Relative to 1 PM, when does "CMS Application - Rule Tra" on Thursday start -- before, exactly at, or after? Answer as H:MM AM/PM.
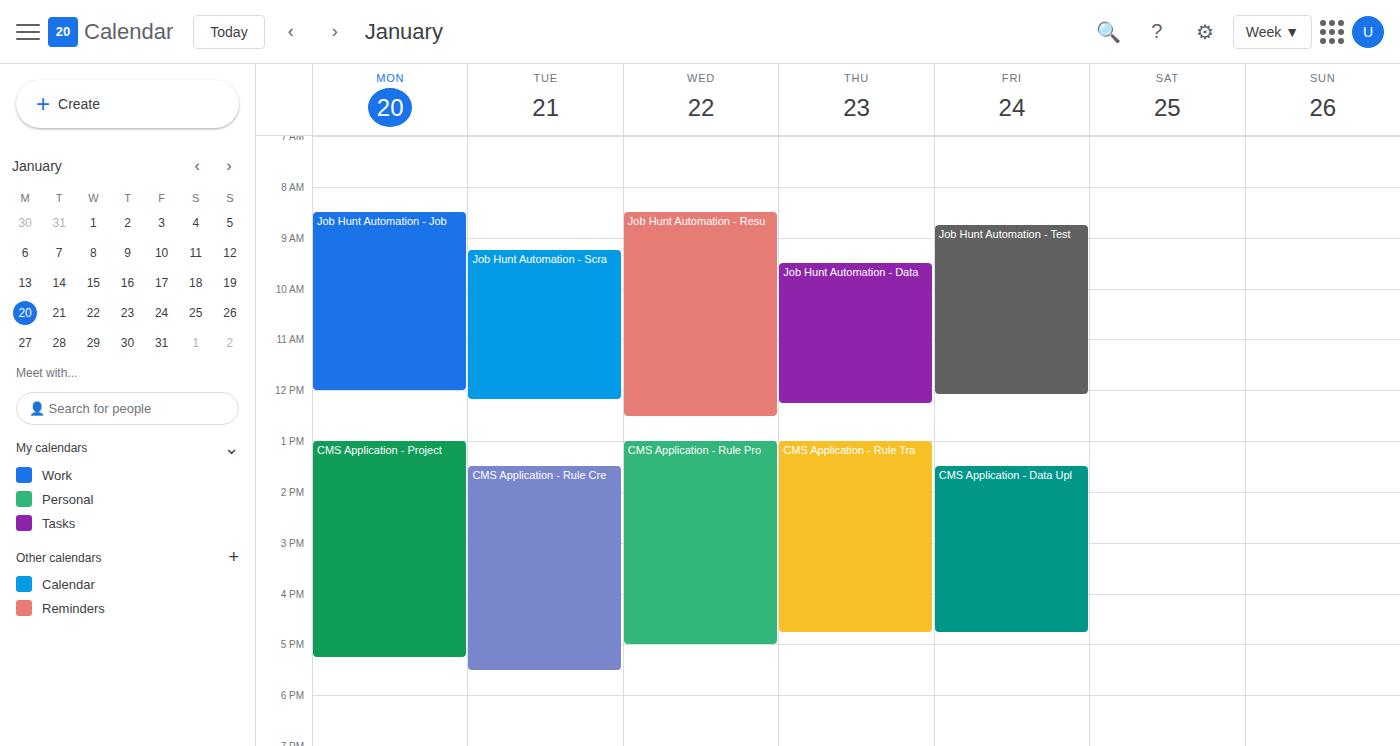
1:00 PM -- exactly at 1 PM, on the 1 PM line.